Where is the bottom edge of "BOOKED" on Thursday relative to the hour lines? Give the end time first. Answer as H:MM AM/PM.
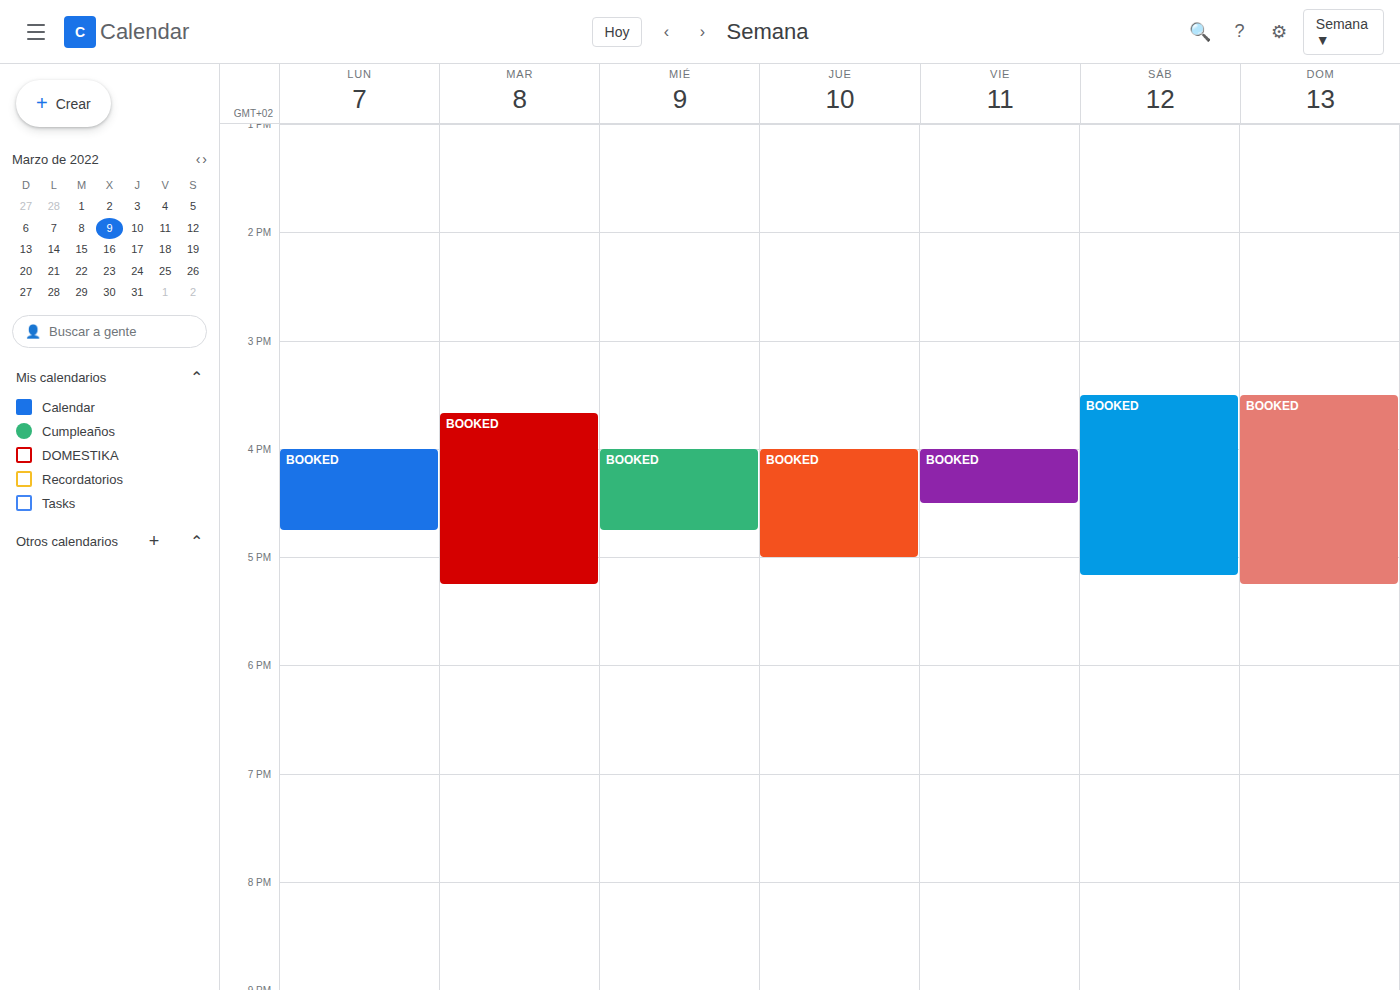
5:00 PM -- exactly on the 5 PM line.